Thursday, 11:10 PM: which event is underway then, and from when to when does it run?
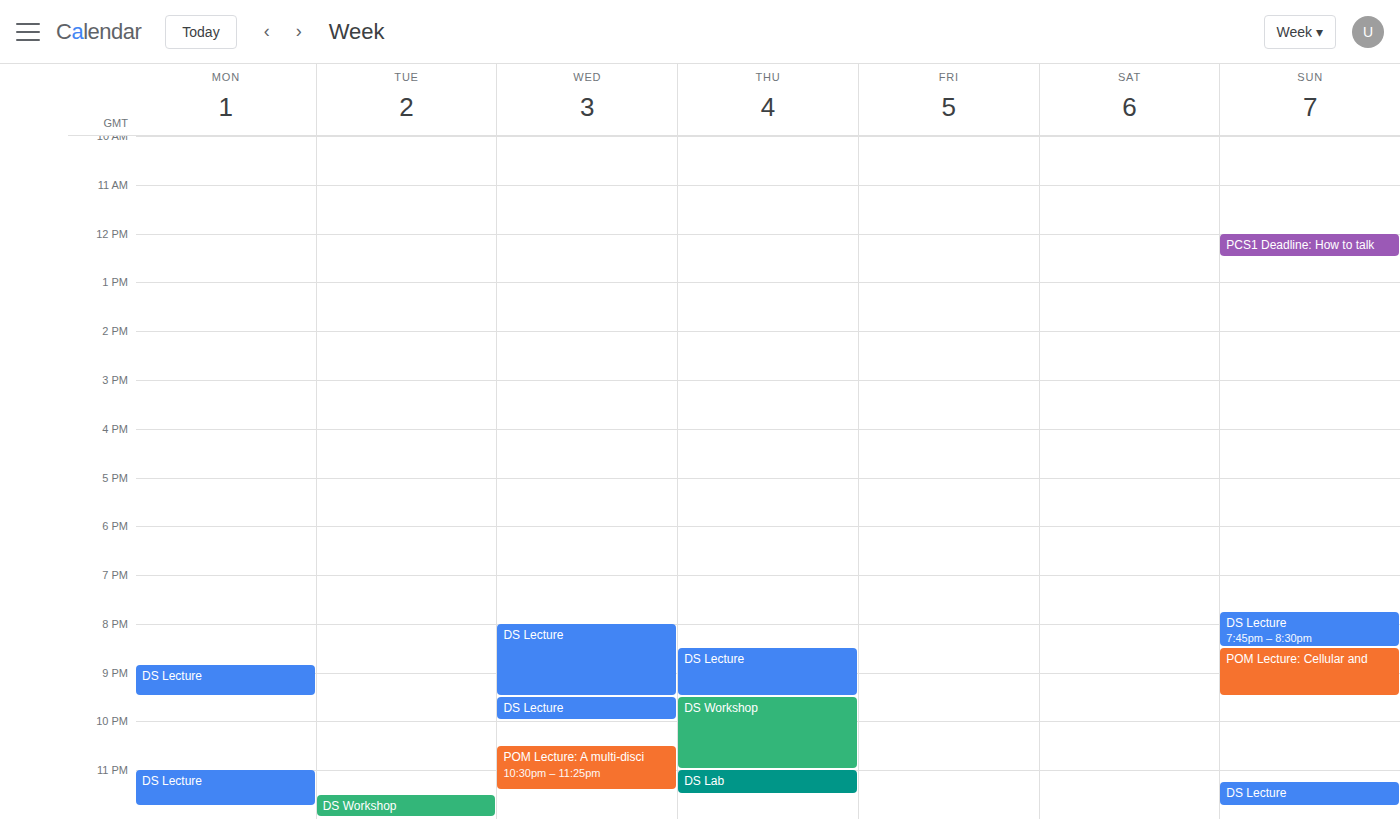
"DS Lab", 11:00 PM to 11:30 PM